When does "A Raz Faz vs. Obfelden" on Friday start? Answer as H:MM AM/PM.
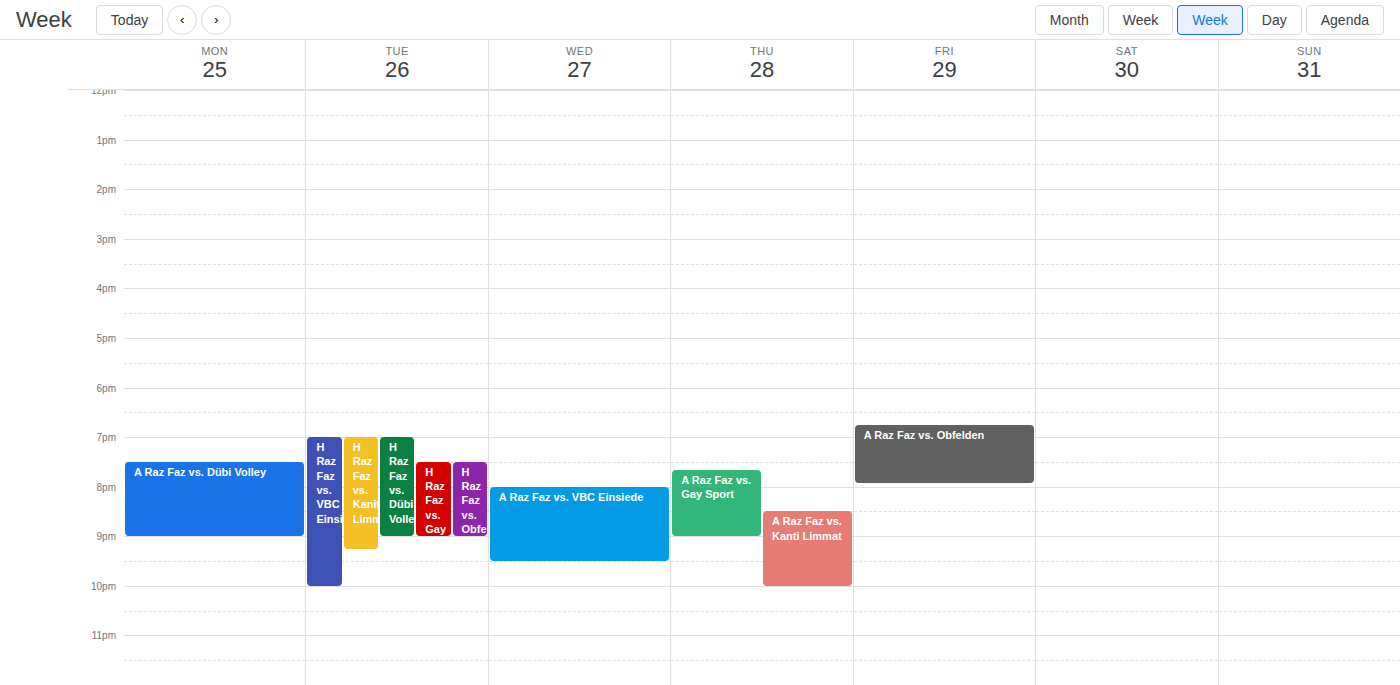
6:45 PM